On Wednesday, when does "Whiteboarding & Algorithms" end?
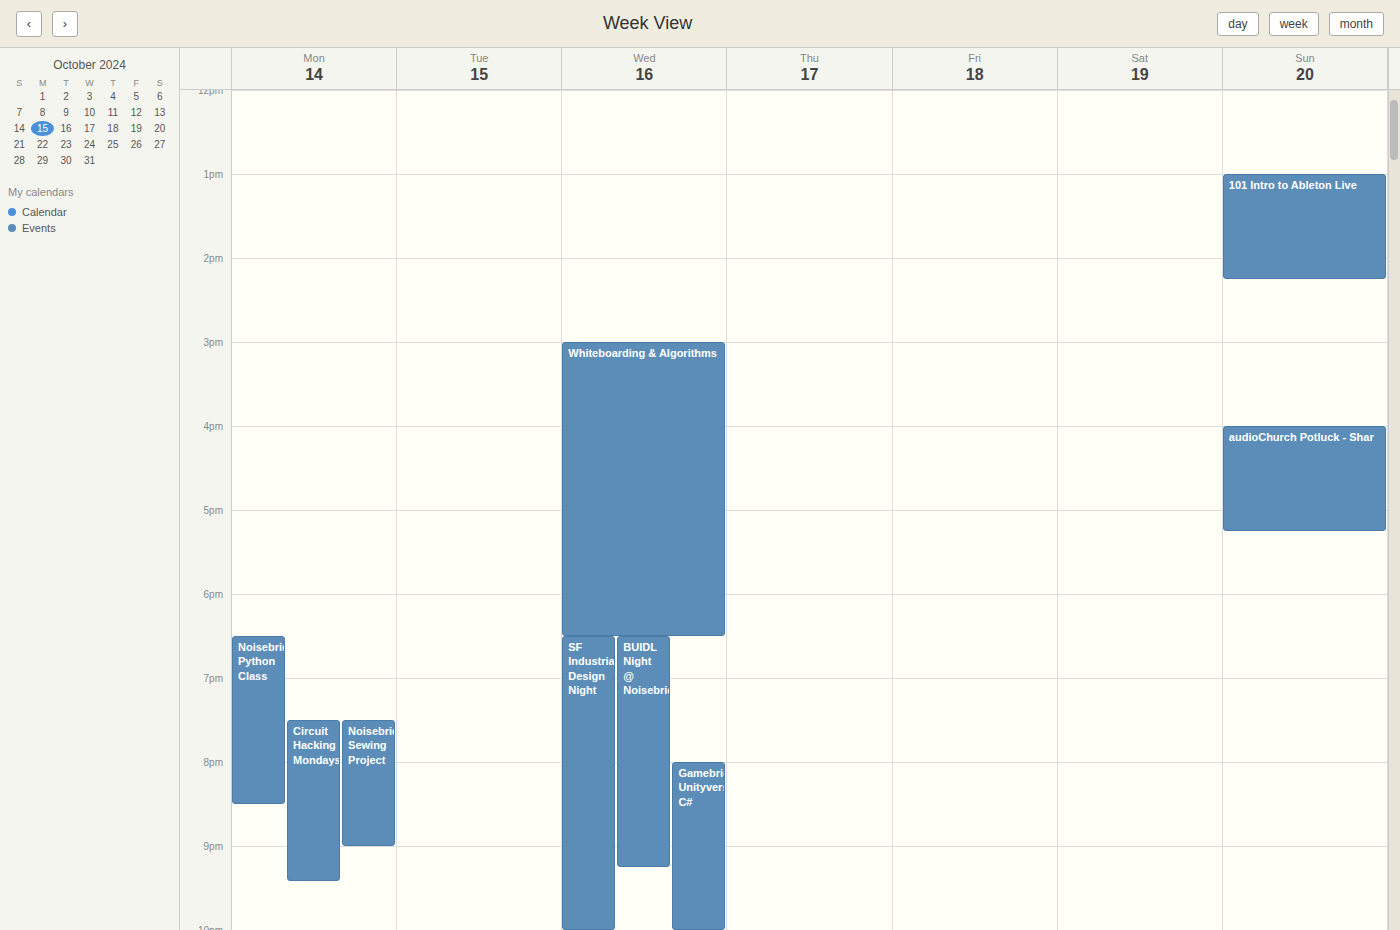
6:30 PM